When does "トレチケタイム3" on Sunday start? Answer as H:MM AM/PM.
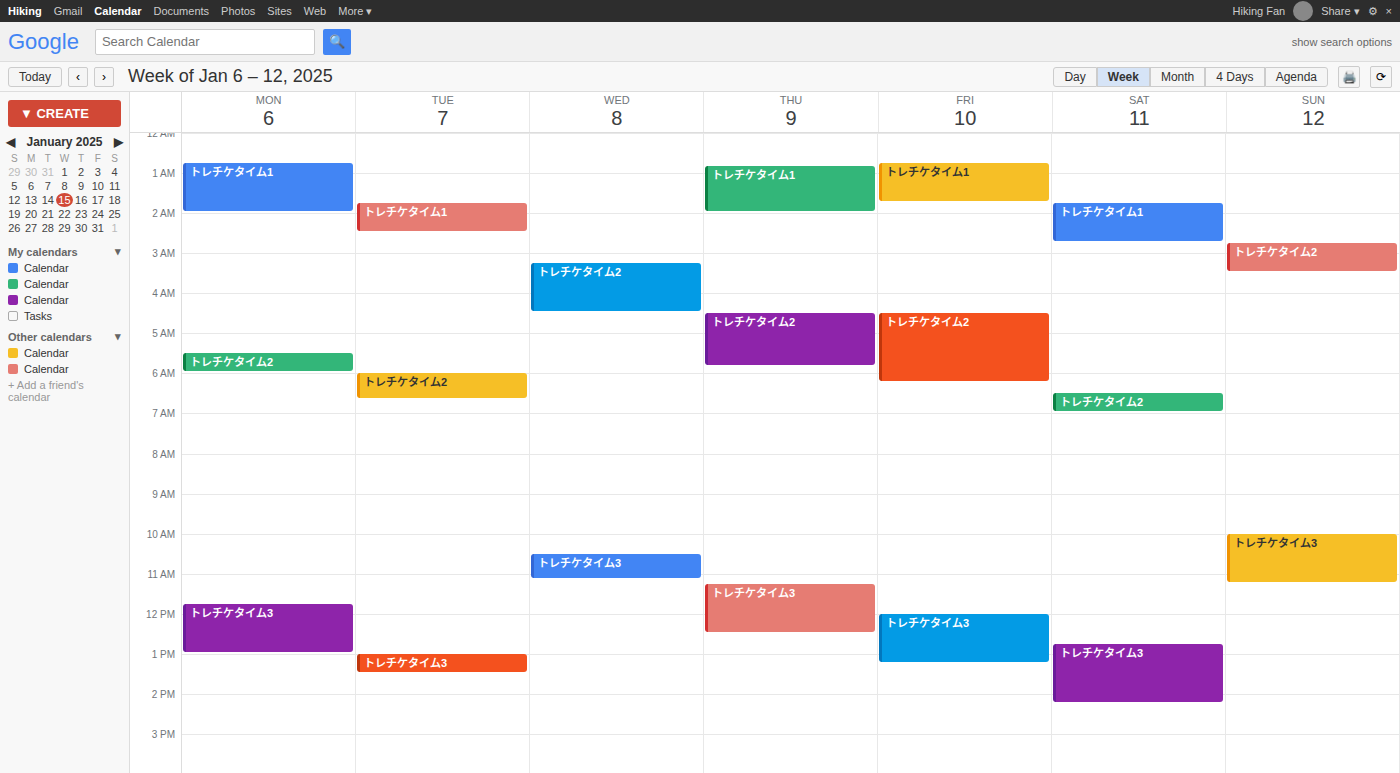
10:00 AM